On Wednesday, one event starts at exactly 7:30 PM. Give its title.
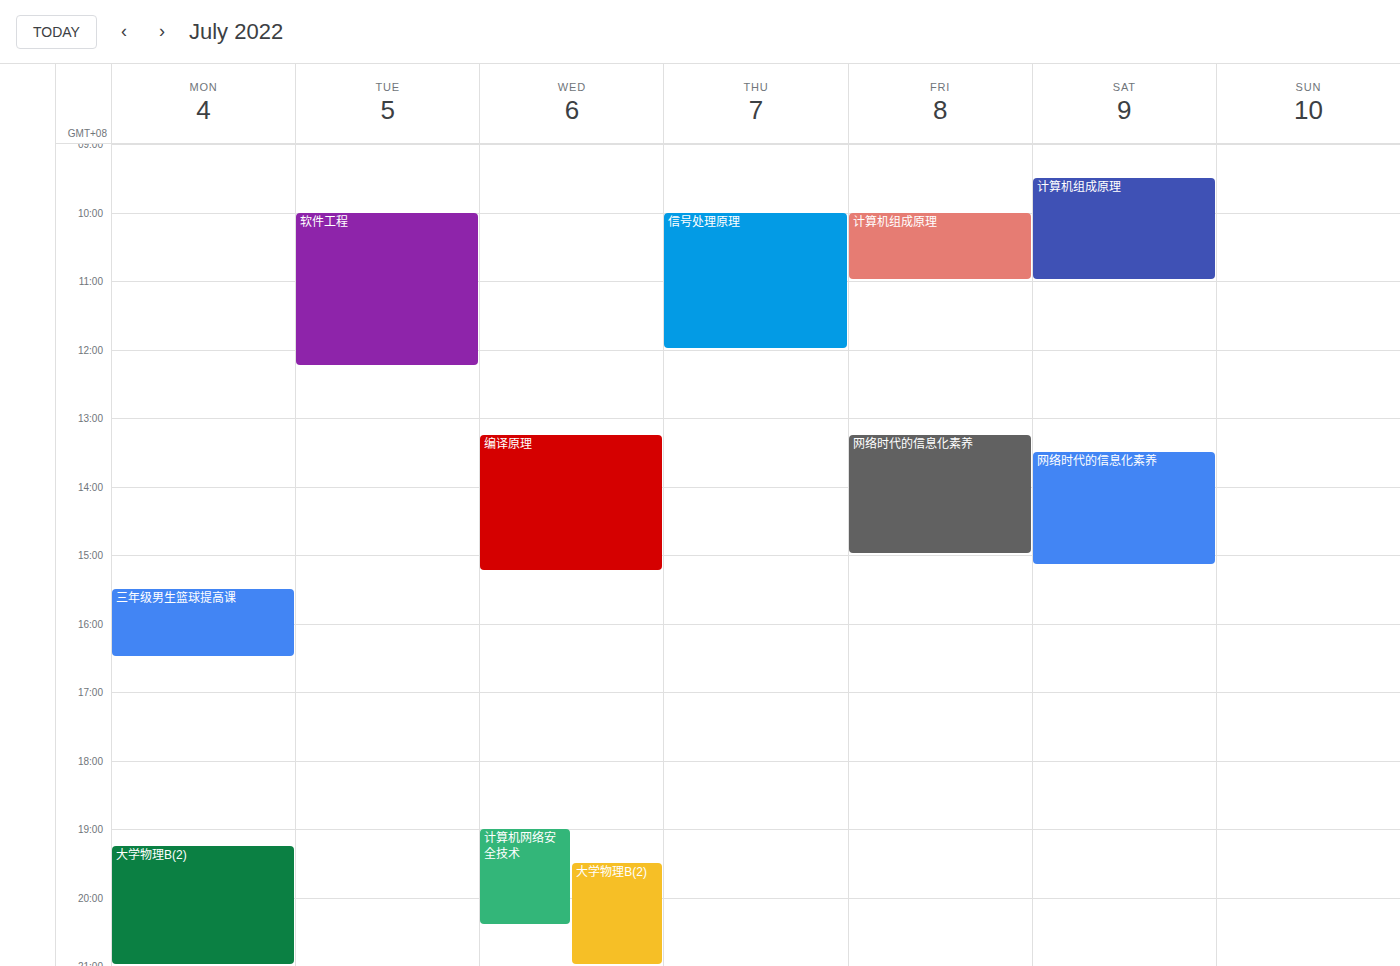
"大学物理B(2)"